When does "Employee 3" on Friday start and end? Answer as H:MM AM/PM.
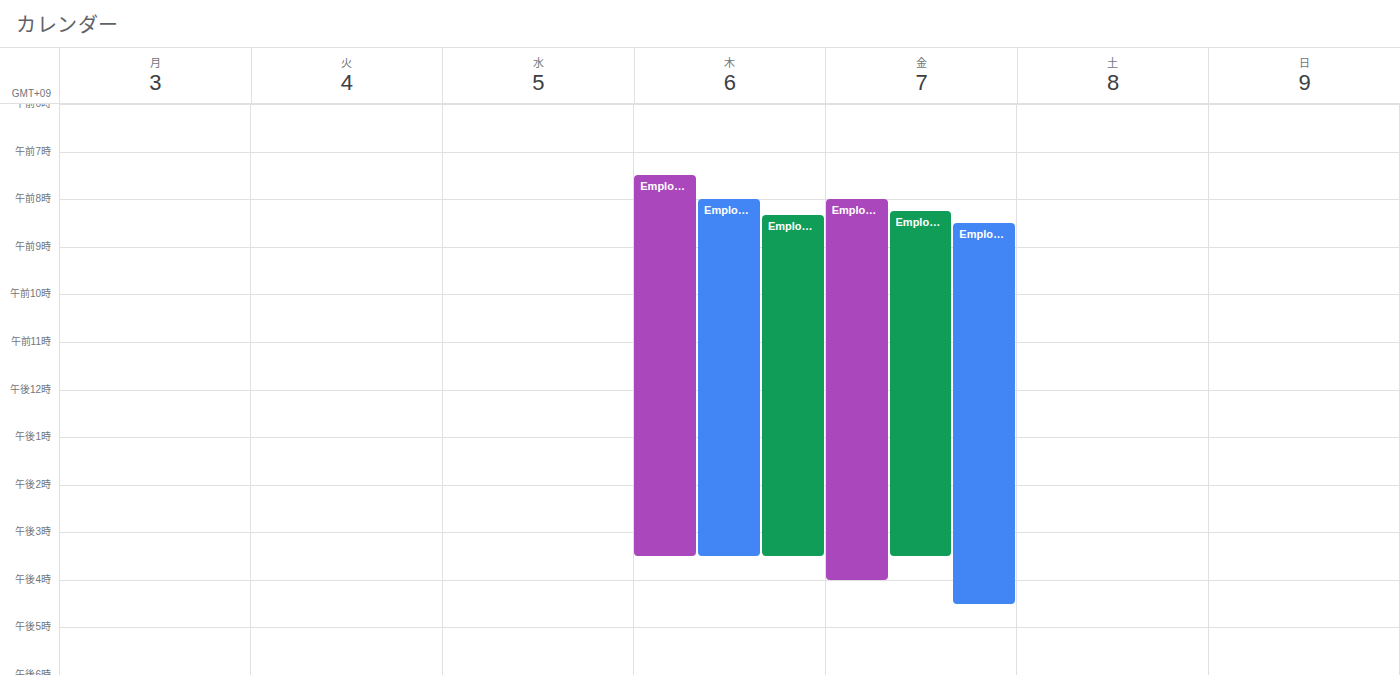
8:15 AM to 3:30 PM